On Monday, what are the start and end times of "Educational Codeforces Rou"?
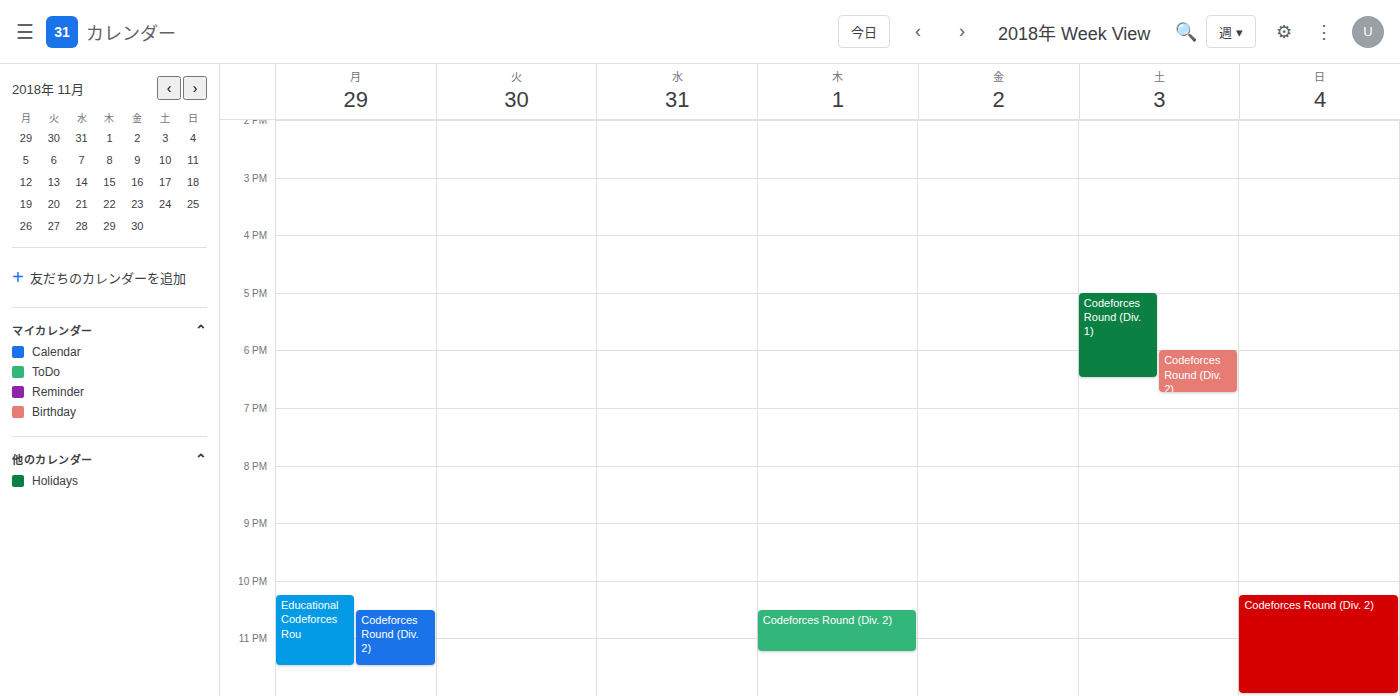
10:15 PM to 11:30 PM